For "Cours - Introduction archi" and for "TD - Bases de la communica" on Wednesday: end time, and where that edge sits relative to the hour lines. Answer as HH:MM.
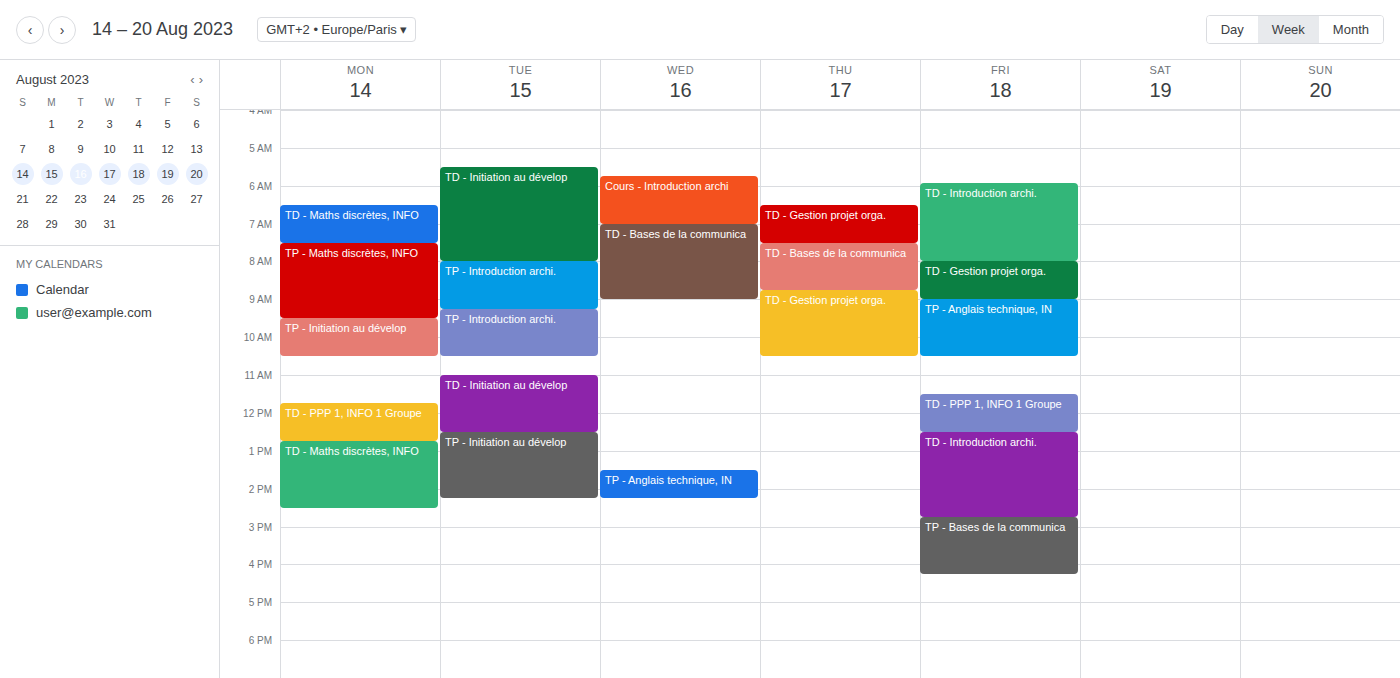
"Cours - Introduction archi": 07:00, exactly on the 07:00 line. "TD - Bases de la communica": 09:00, exactly on the 09:00 line.